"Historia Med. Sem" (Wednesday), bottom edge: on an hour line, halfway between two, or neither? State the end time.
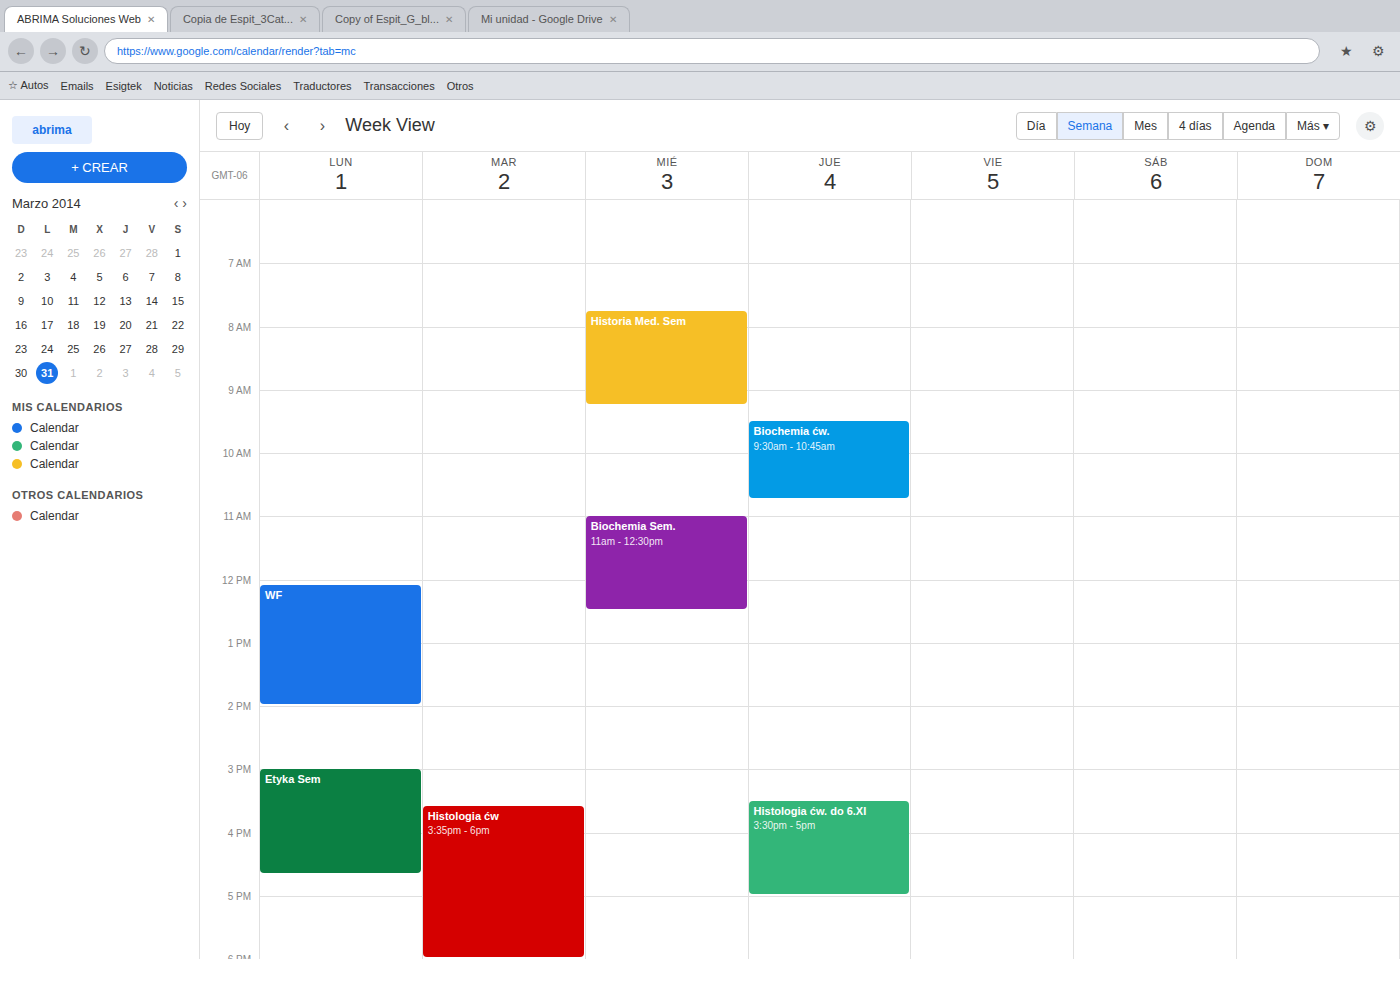
9:15 AM -- neither: a quarter of the way from the 9 AM line to the 10 AM line.